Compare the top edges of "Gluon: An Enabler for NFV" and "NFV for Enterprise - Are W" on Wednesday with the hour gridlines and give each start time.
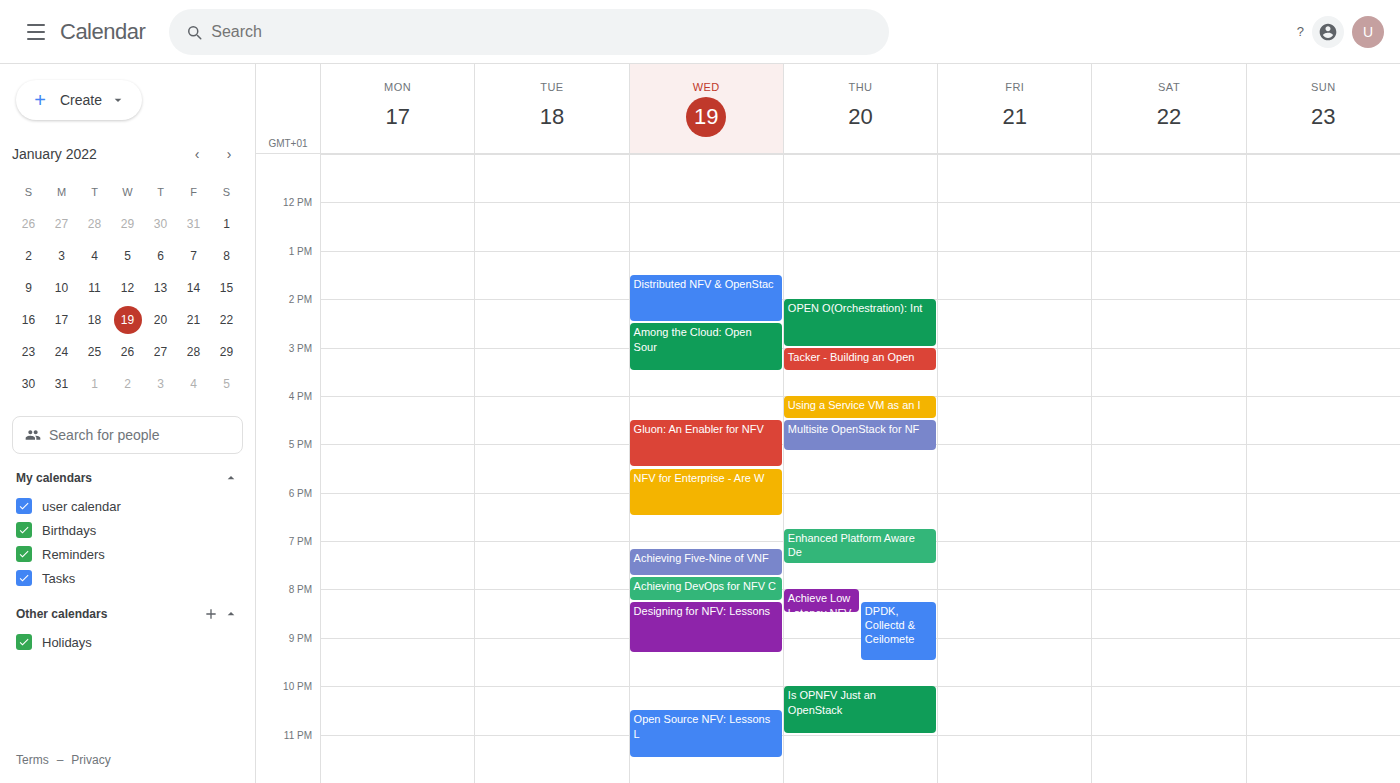
"Gluon: An Enabler for NFV": 4:30 PM, halfway between the 4 PM and 5 PM lines. "NFV for Enterprise - Are W": 5:30 PM, halfway between the 5 PM and 6 PM lines.